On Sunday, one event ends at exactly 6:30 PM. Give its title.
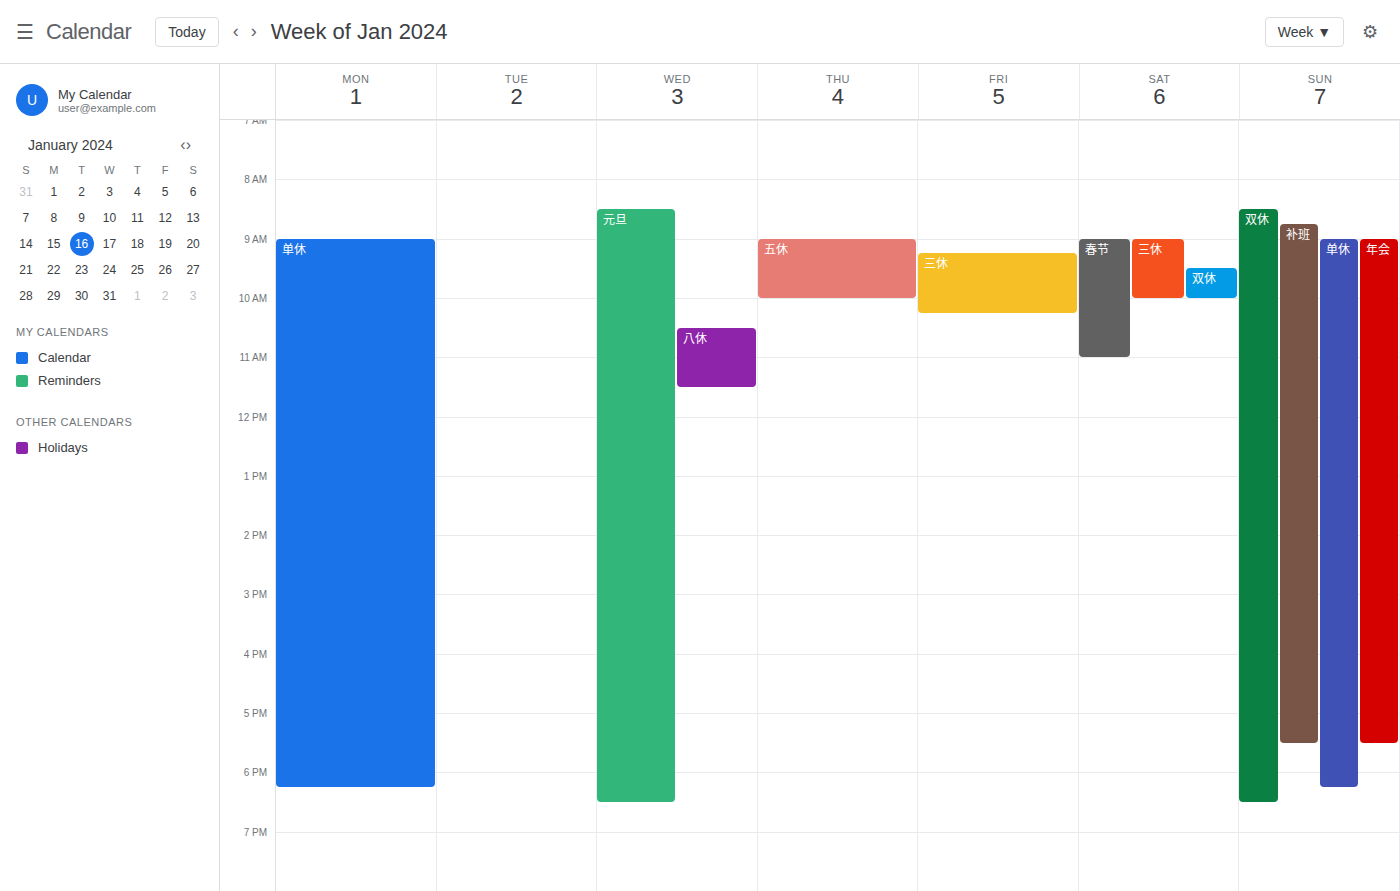
"双休"